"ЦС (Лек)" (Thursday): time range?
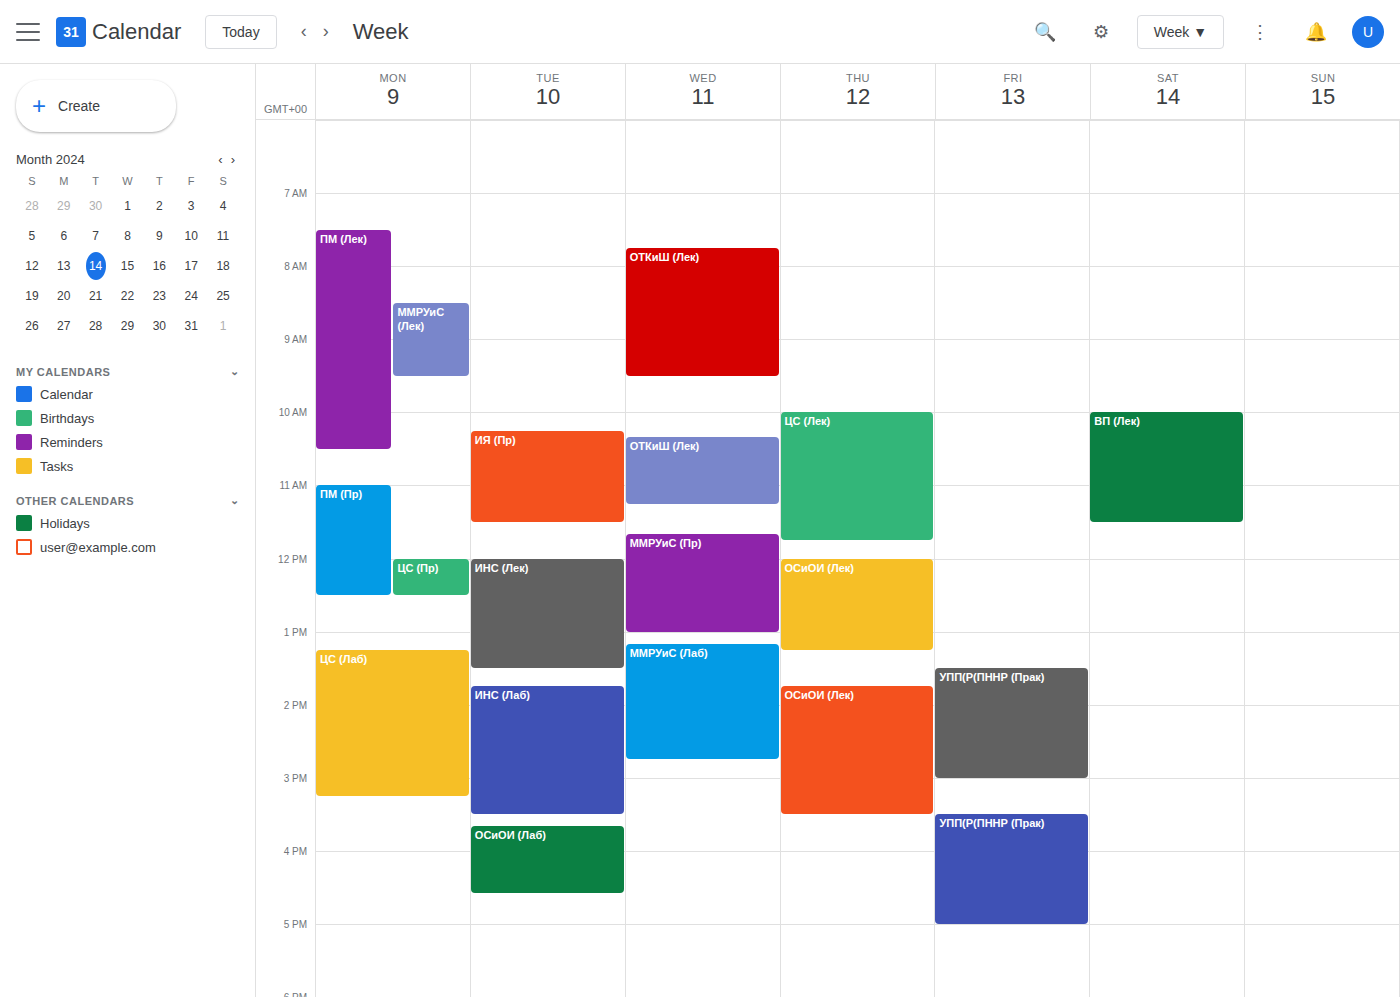
10:00 AM to 11:45 AM